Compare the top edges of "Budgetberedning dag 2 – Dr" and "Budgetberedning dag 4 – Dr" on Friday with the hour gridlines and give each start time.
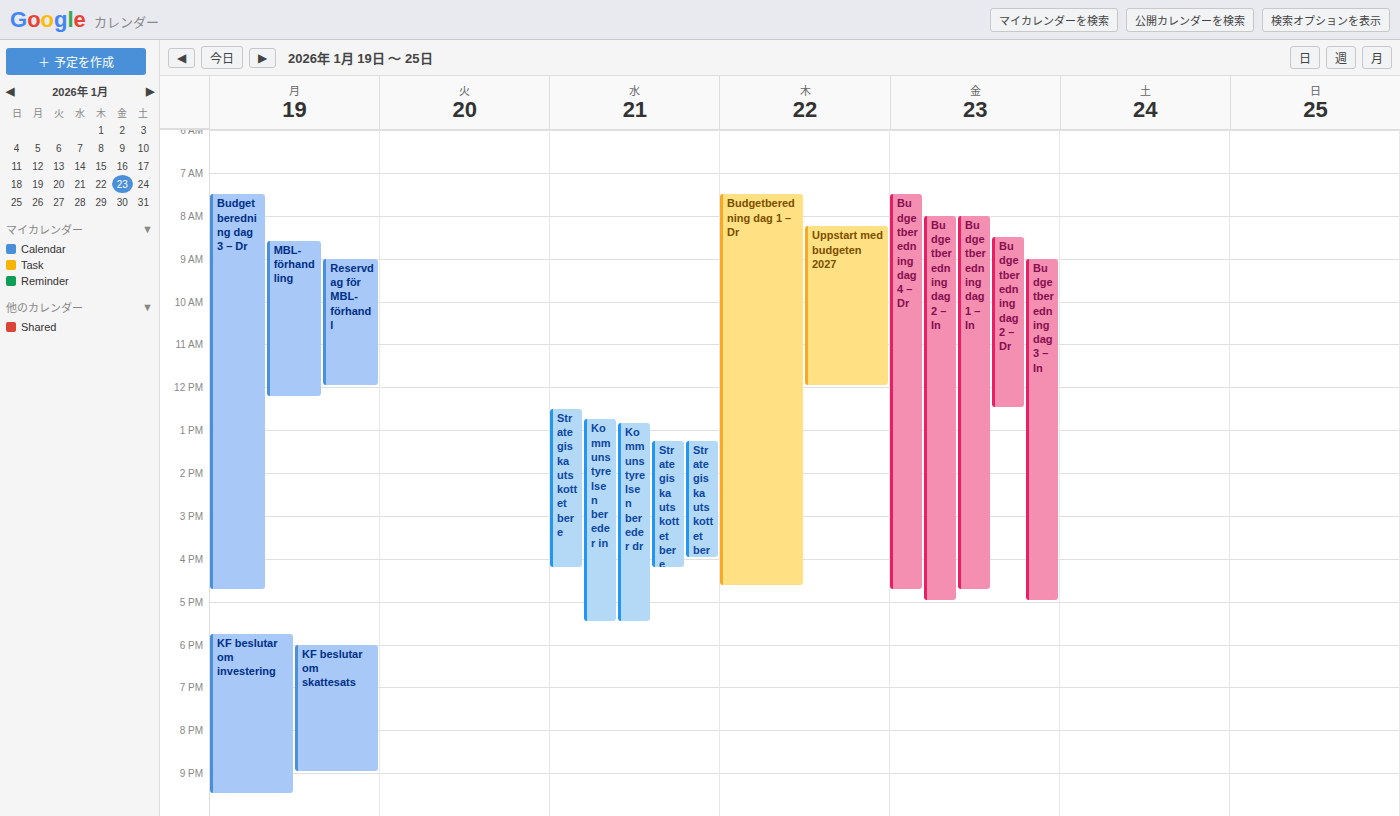
"Budgetberedning dag 2 – Dr": 8:30 AM, halfway between the 8 AM and 9 AM lines. "Budgetberedning dag 4 – Dr": 7:30 AM, halfway between the 7 AM and 8 AM lines.